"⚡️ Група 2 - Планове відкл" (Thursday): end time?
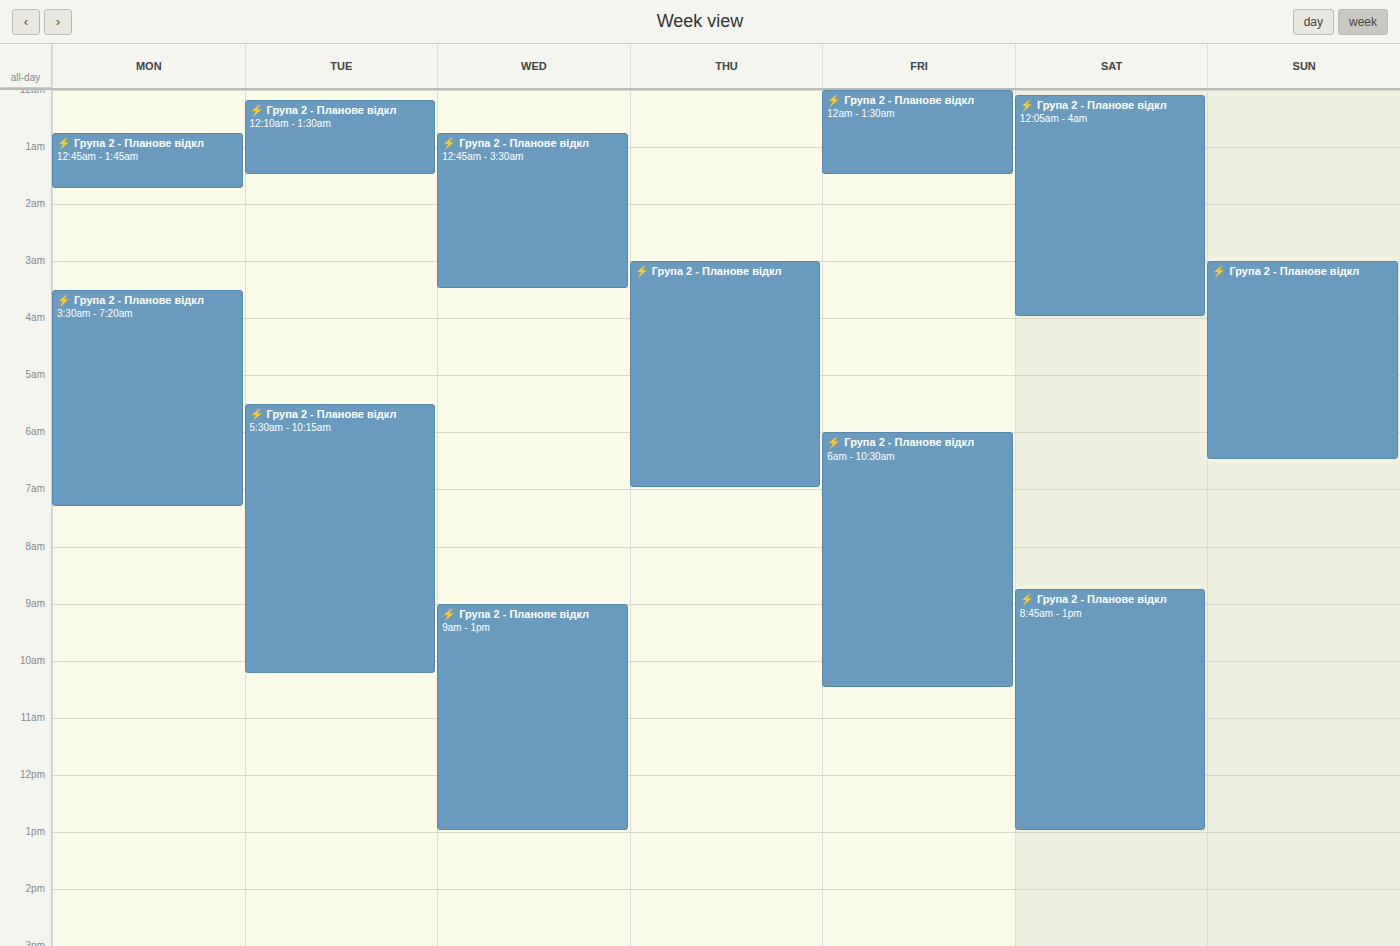
7:00 AM